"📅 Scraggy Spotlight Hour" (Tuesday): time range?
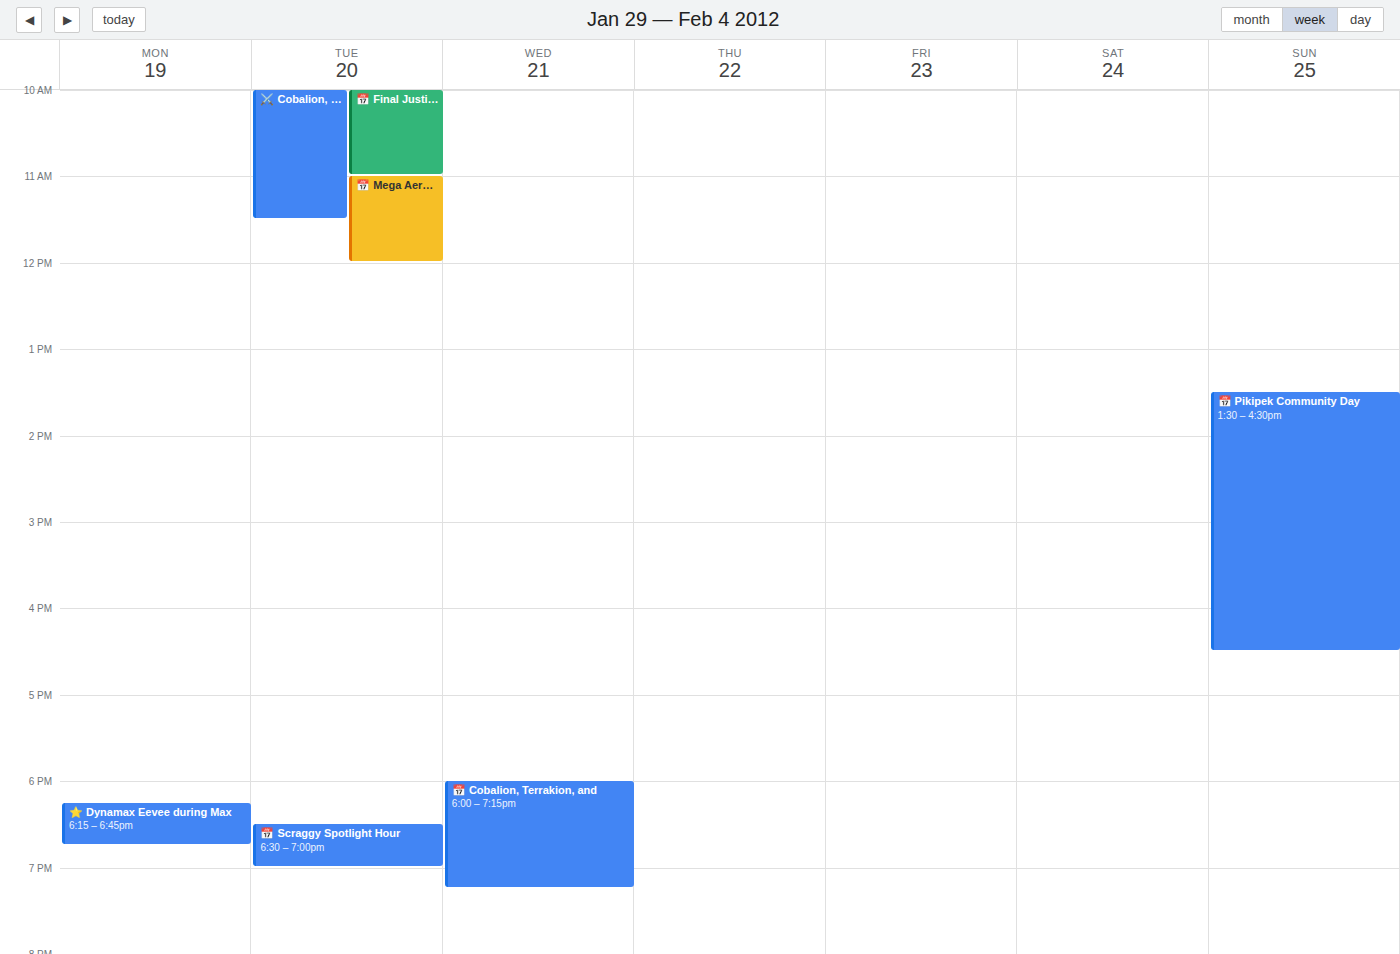
6:30 PM to 7:00 PM